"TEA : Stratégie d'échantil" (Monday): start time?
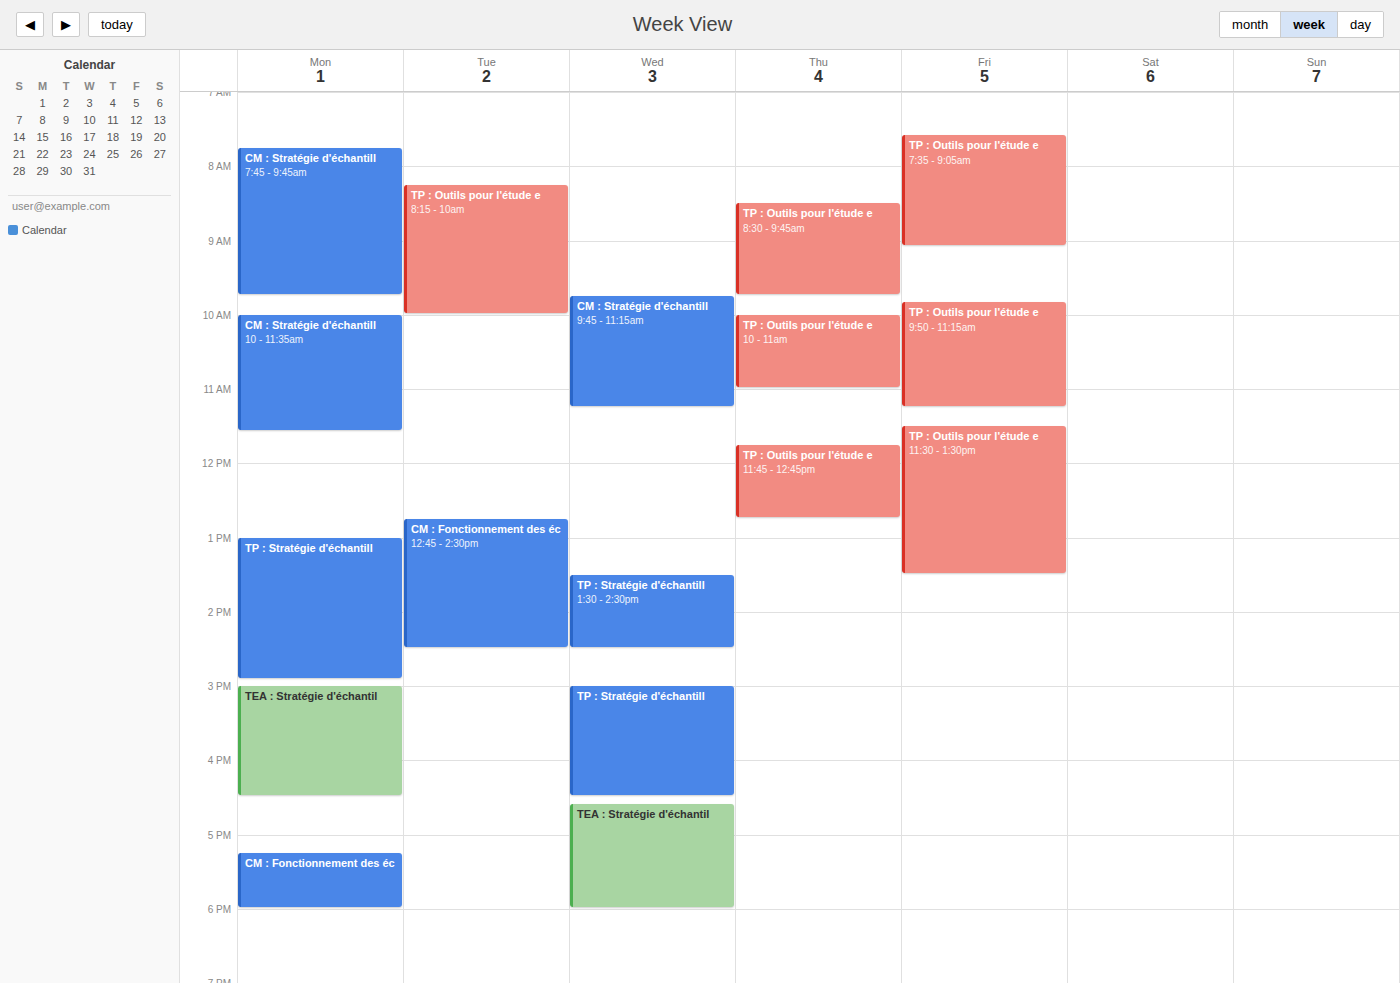
15:00